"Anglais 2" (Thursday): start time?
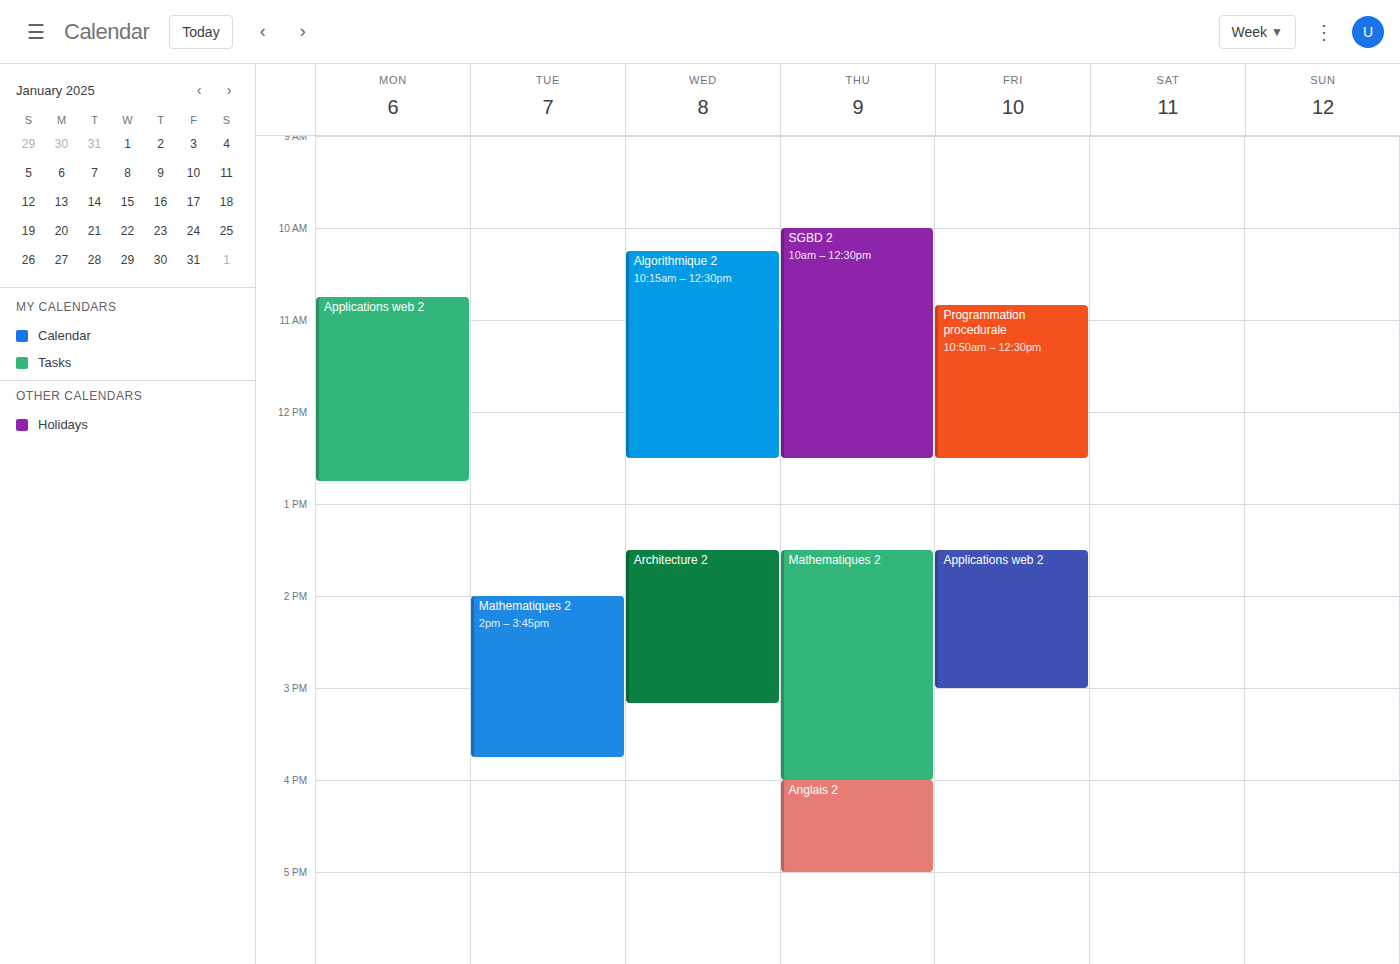
4:00 PM